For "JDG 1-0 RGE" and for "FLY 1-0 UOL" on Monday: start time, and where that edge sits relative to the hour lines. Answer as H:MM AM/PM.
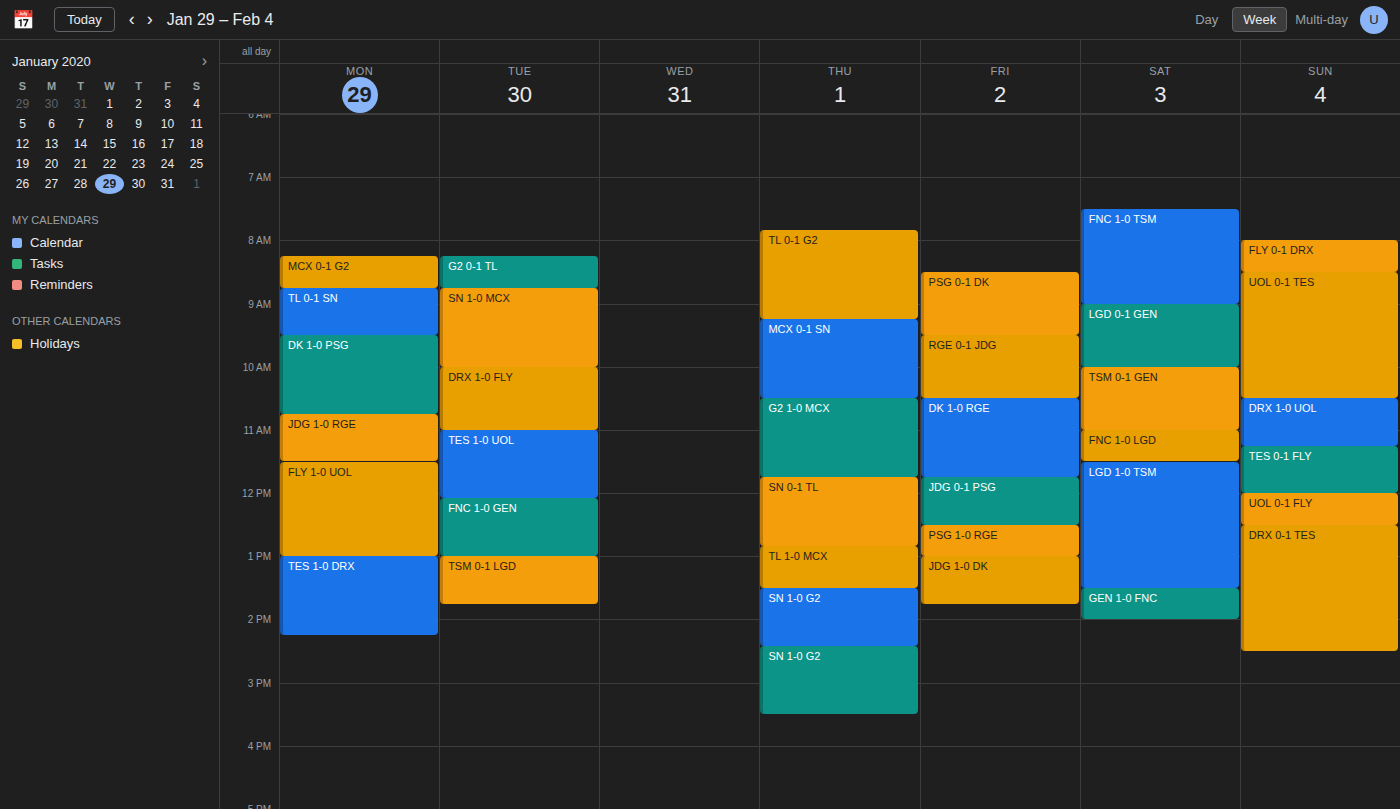
"JDG 1-0 RGE": 10:45 AM, neither: three quarters of the way from the 10 AM line to the 11 AM line. "FLY 1-0 UOL": 11:30 AM, halfway between the 11 AM and 12 PM lines.